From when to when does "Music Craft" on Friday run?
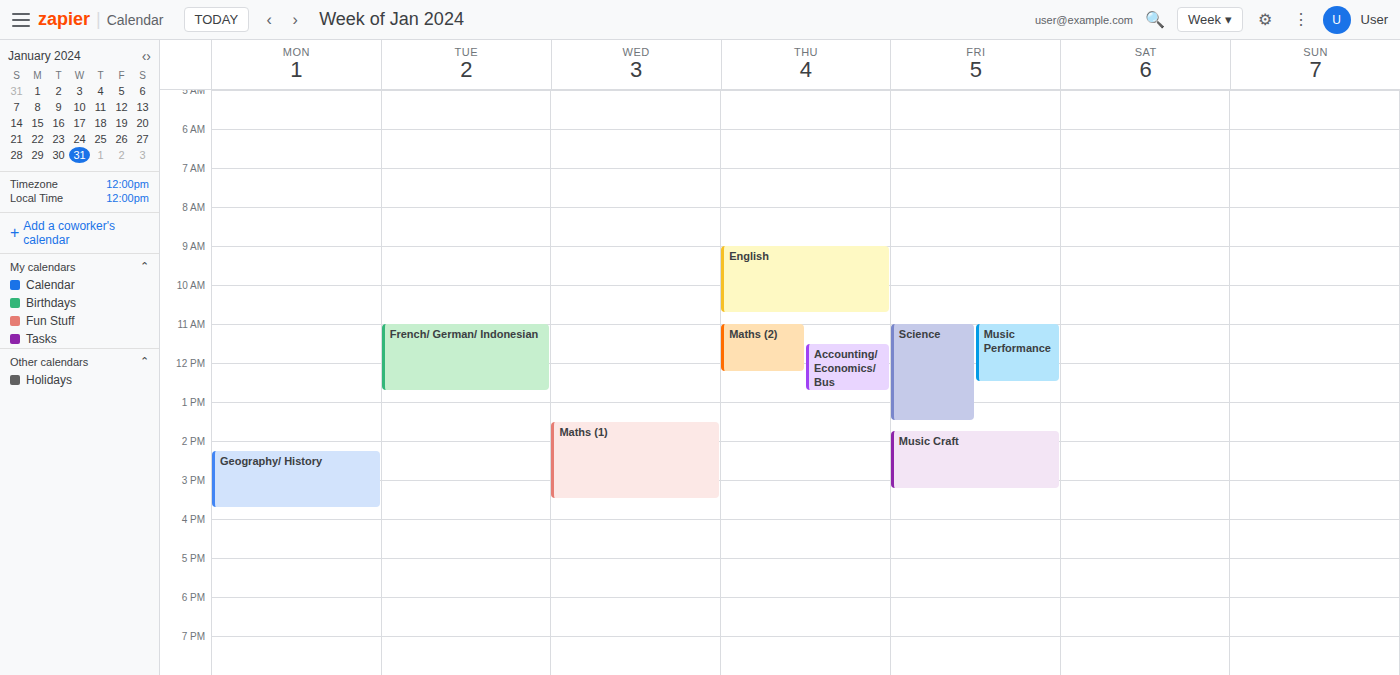
1:45 PM to 3:15 PM